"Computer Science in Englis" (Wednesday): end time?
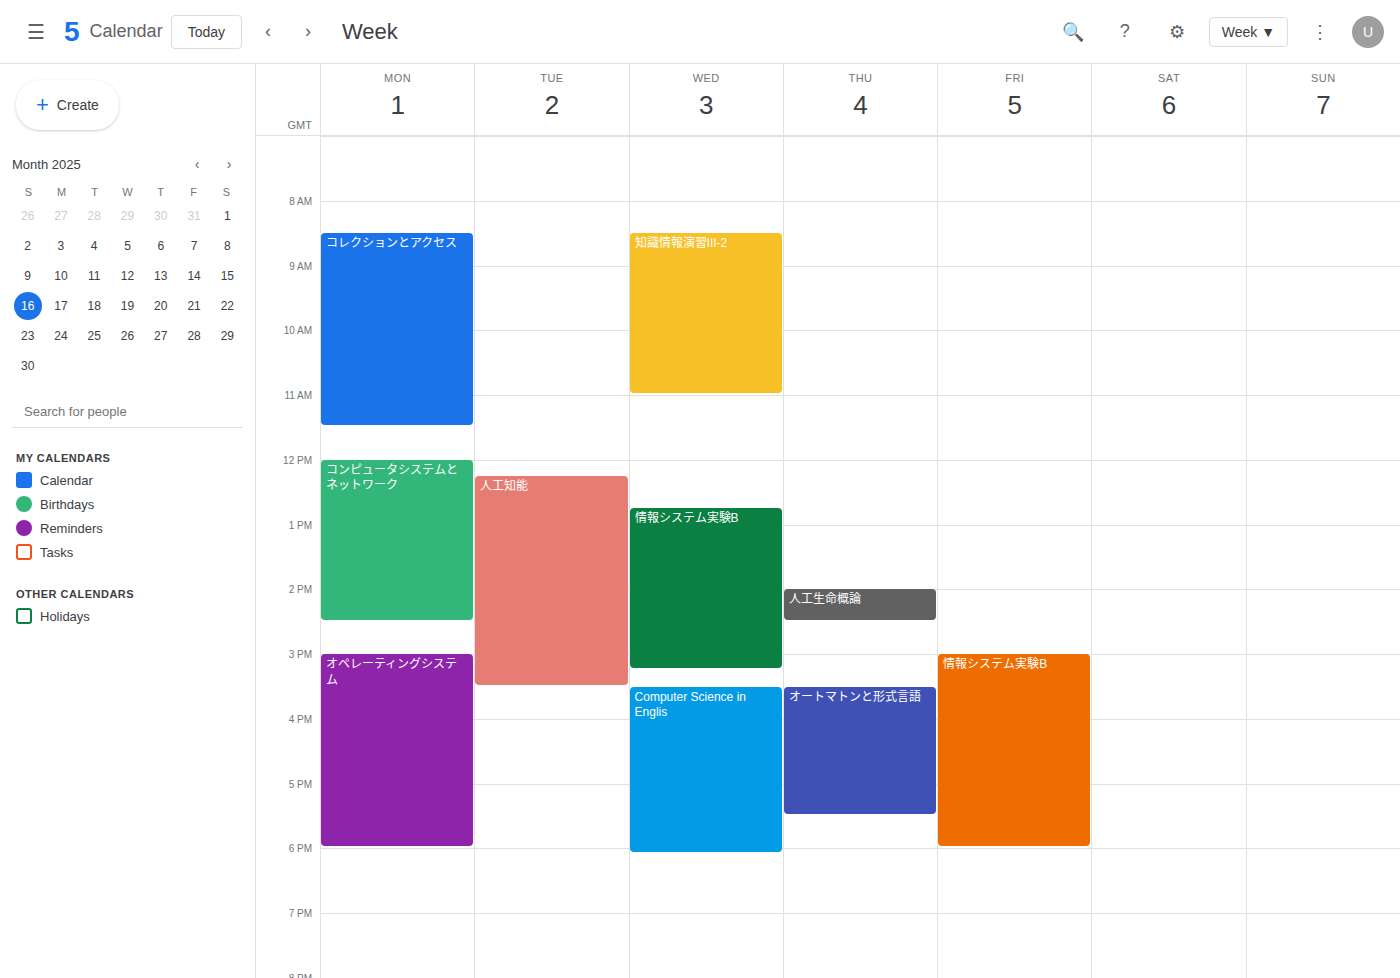
6:05 PM